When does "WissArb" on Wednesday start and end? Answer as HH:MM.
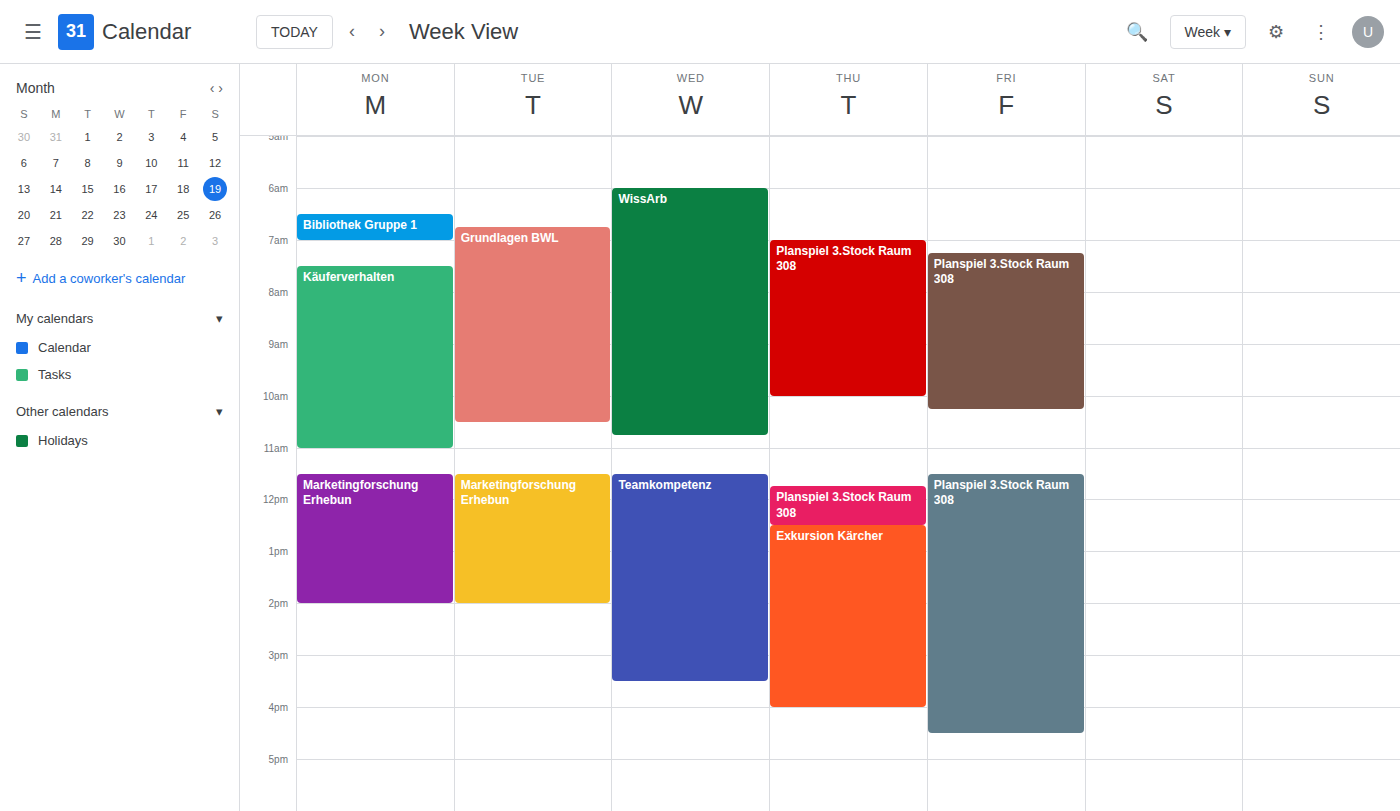
06:00 to 10:45